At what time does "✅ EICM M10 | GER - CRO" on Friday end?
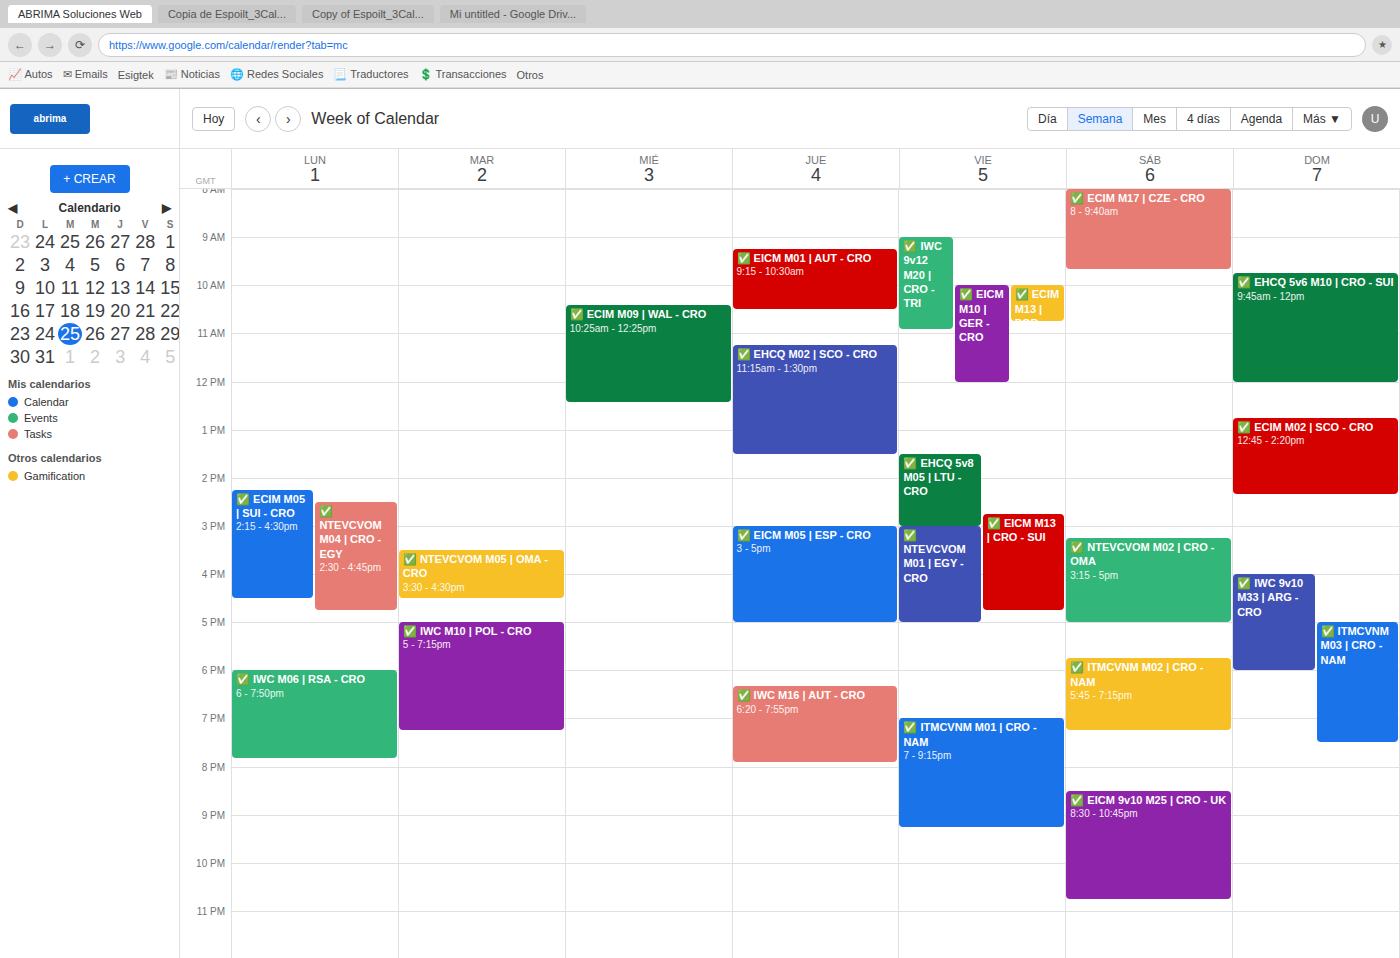
12:00 PM